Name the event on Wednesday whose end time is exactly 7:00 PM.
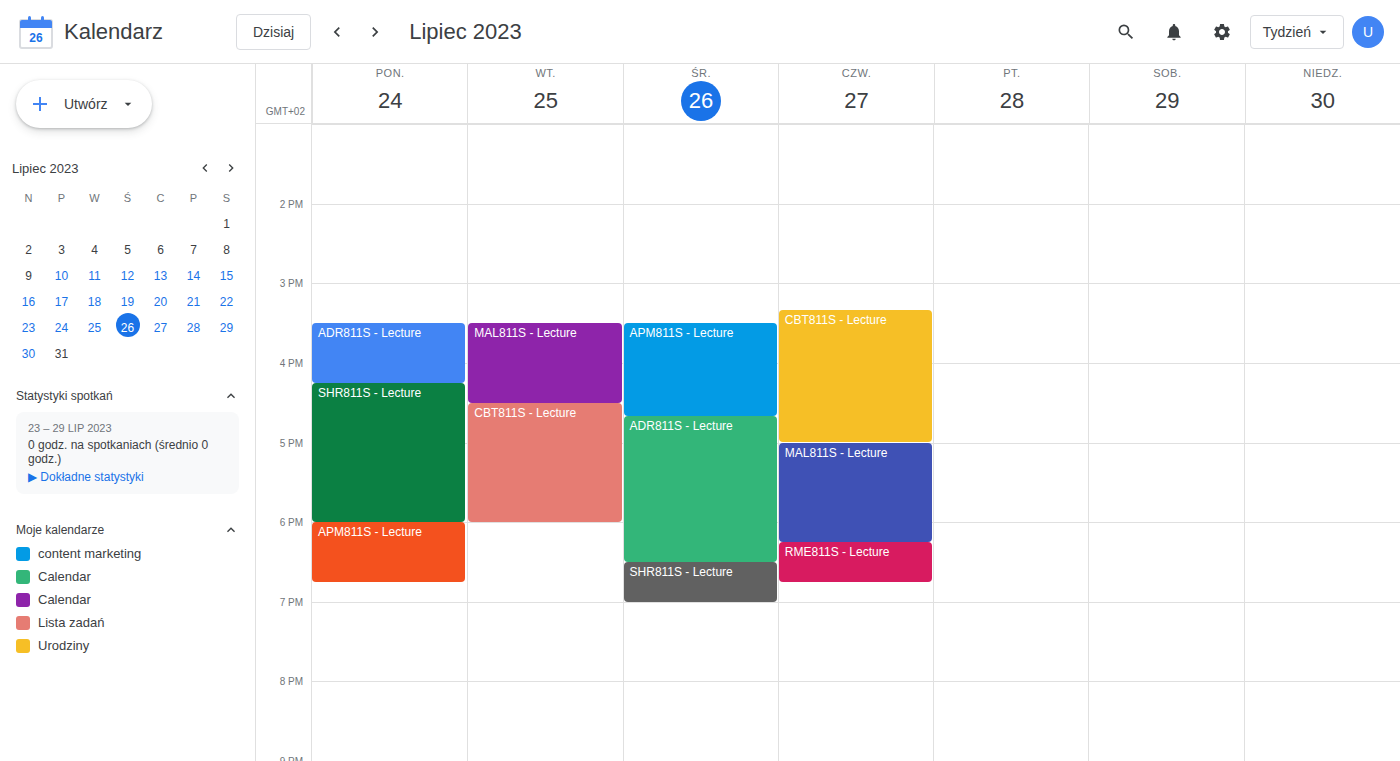
"SHR811S - Lecture"